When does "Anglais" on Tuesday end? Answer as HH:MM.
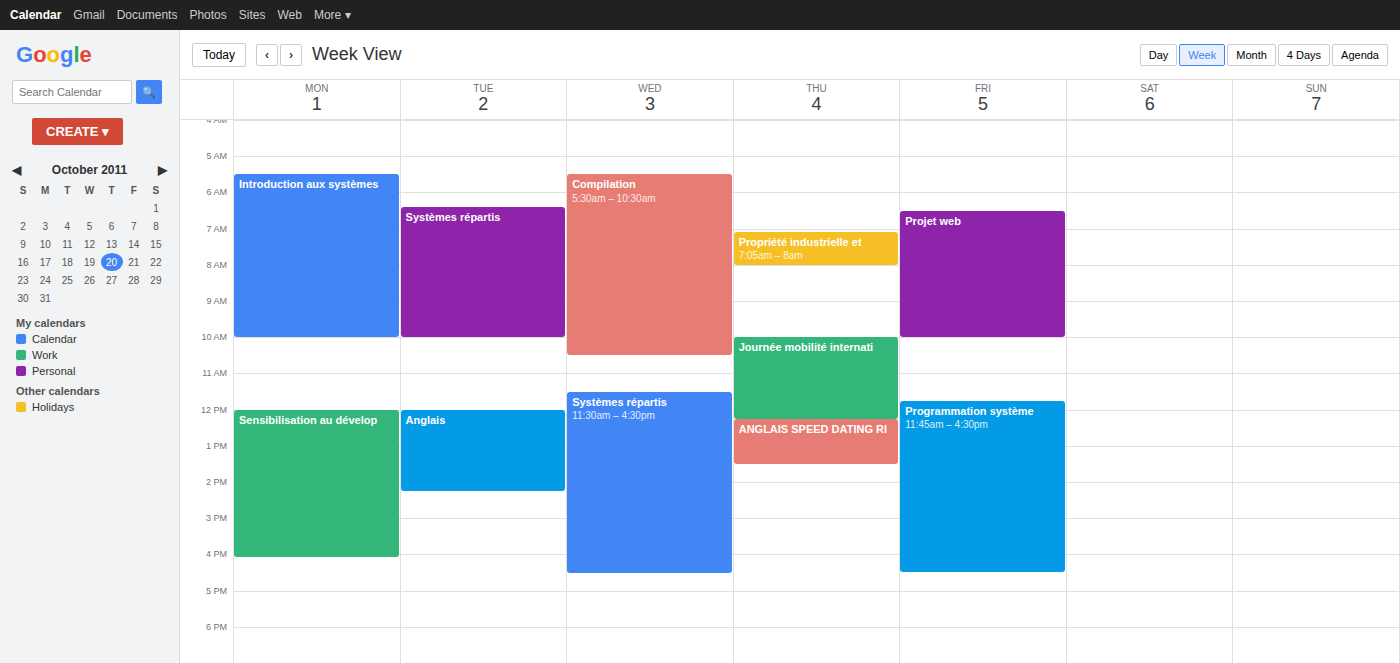
14:15